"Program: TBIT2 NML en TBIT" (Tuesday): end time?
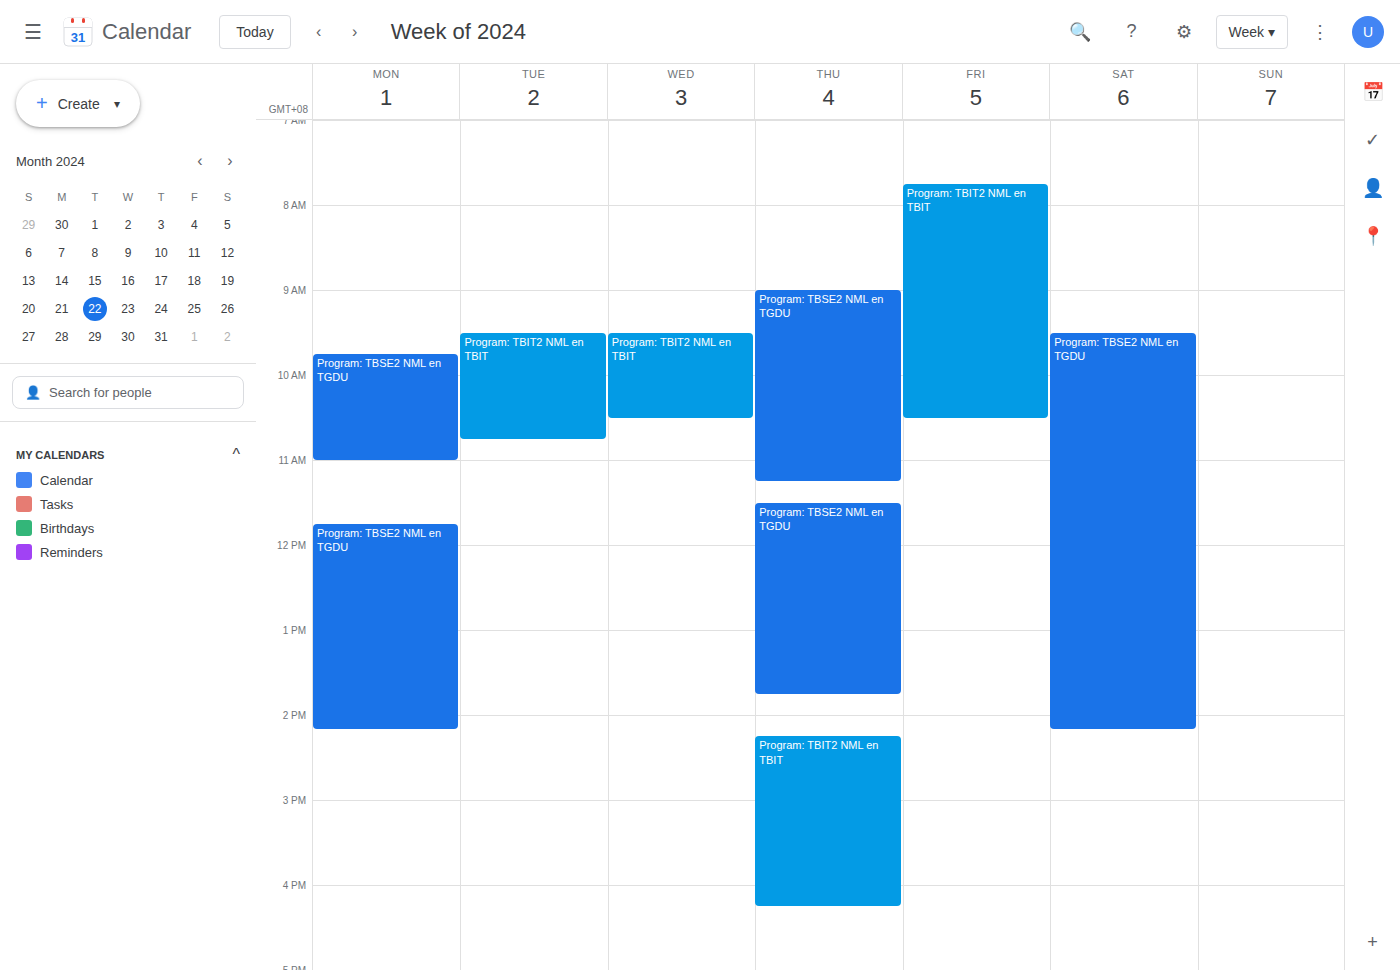
10:45 AM